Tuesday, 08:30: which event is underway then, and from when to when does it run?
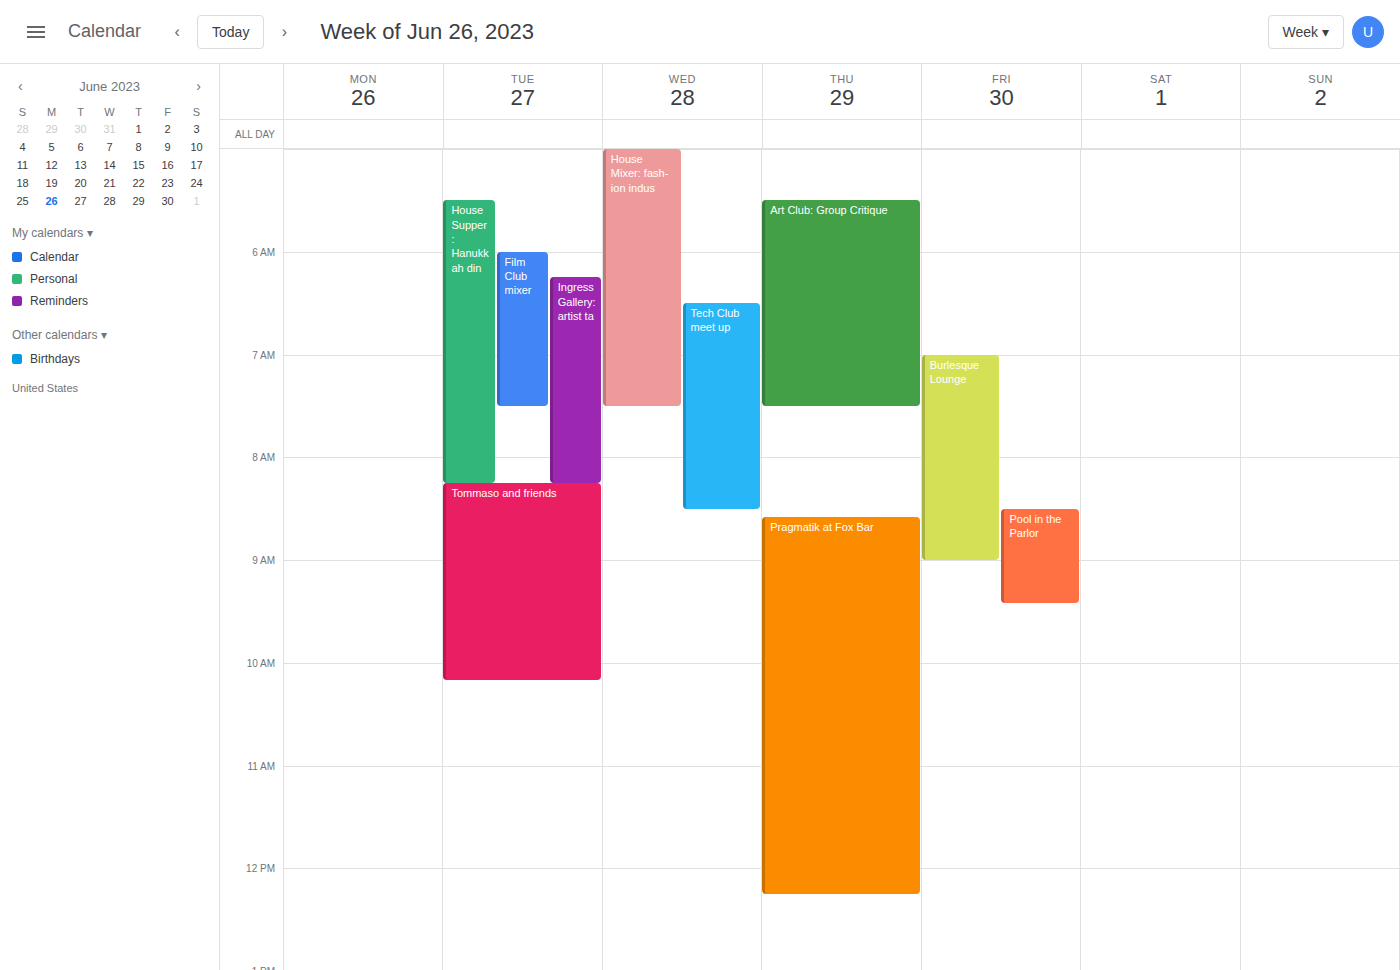
"Tommaso and friends", 08:15 to 10:10